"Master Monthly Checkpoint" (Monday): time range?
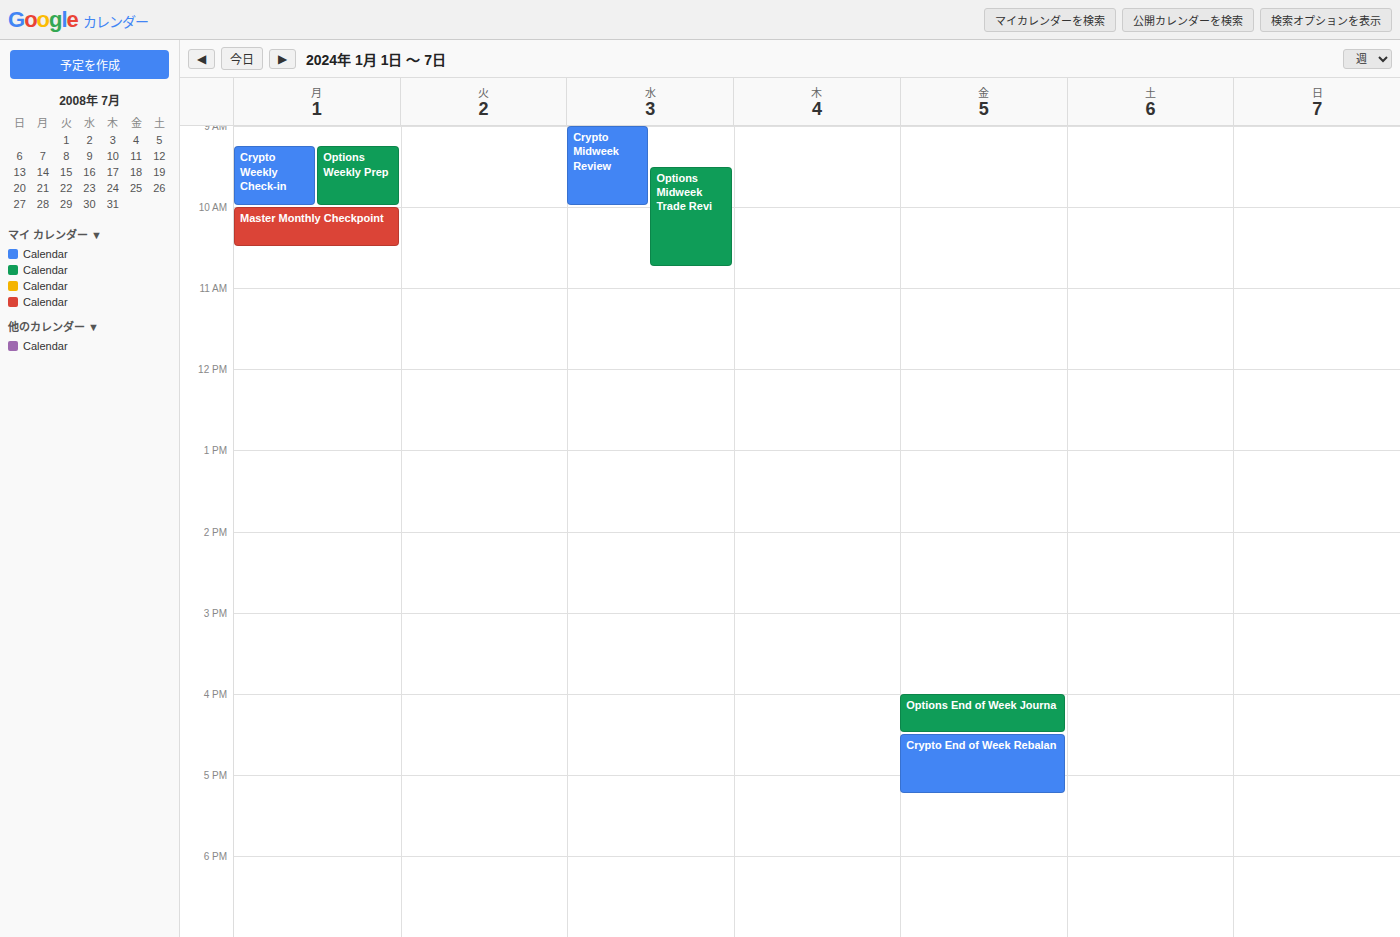
10:00 AM to 10:30 AM